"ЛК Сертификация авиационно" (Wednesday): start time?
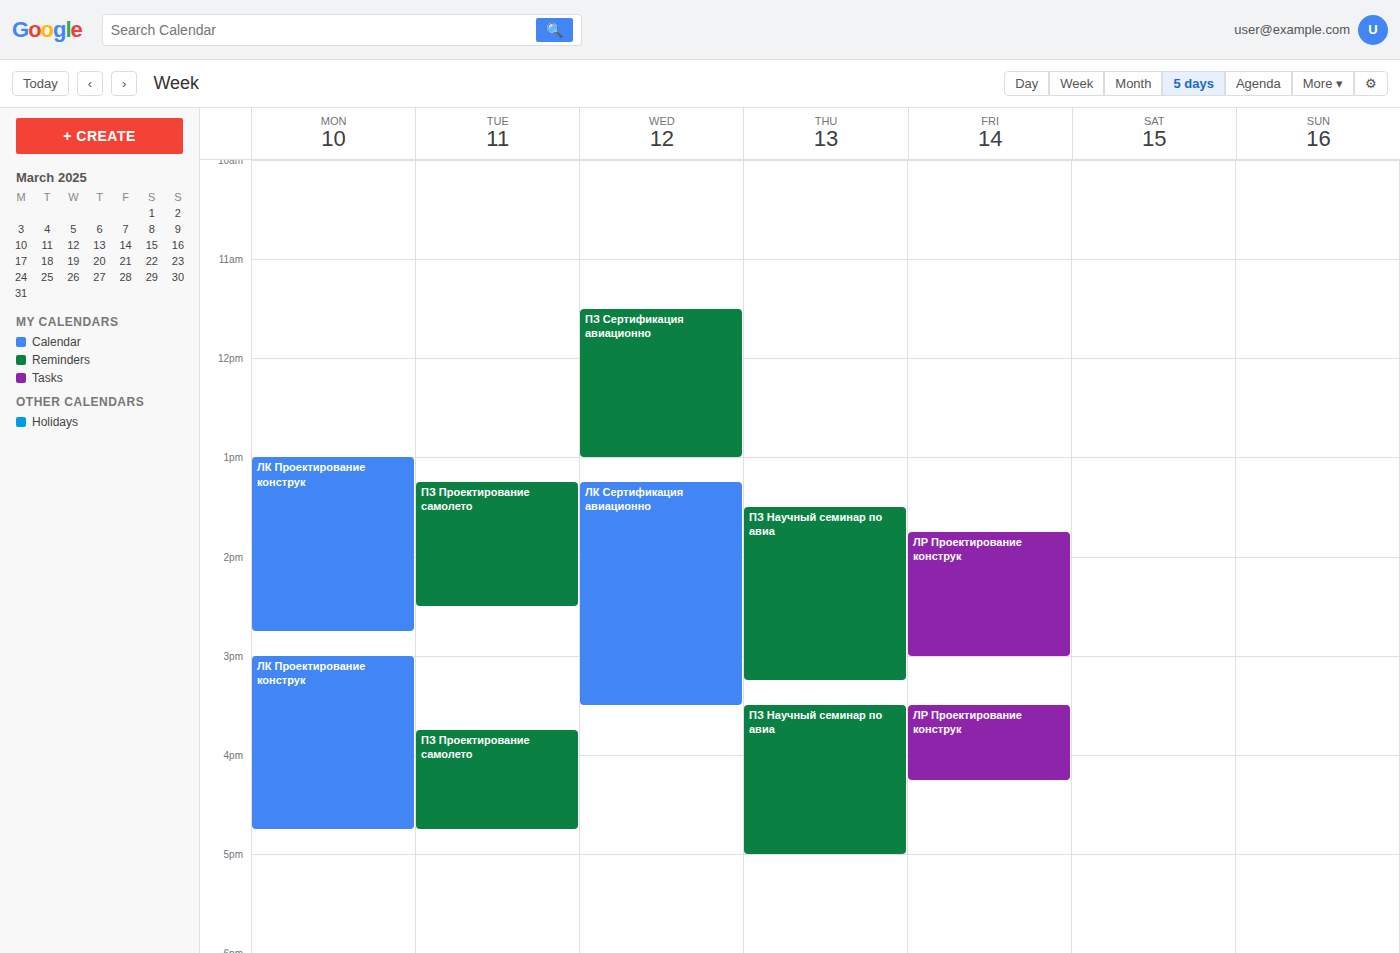
13:15